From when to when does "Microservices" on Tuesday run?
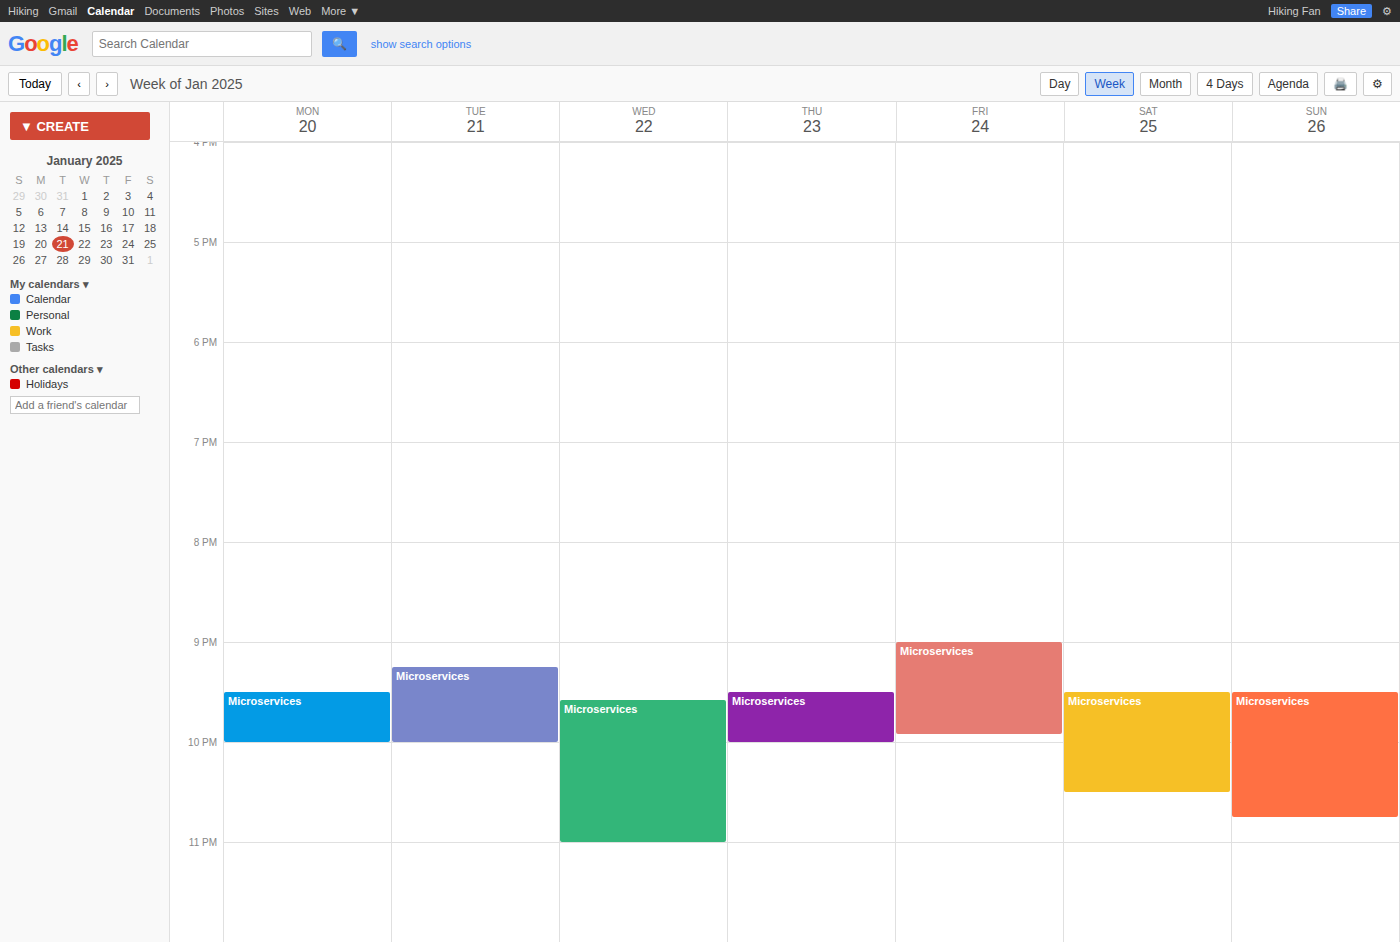
9:15 PM to 10:00 PM